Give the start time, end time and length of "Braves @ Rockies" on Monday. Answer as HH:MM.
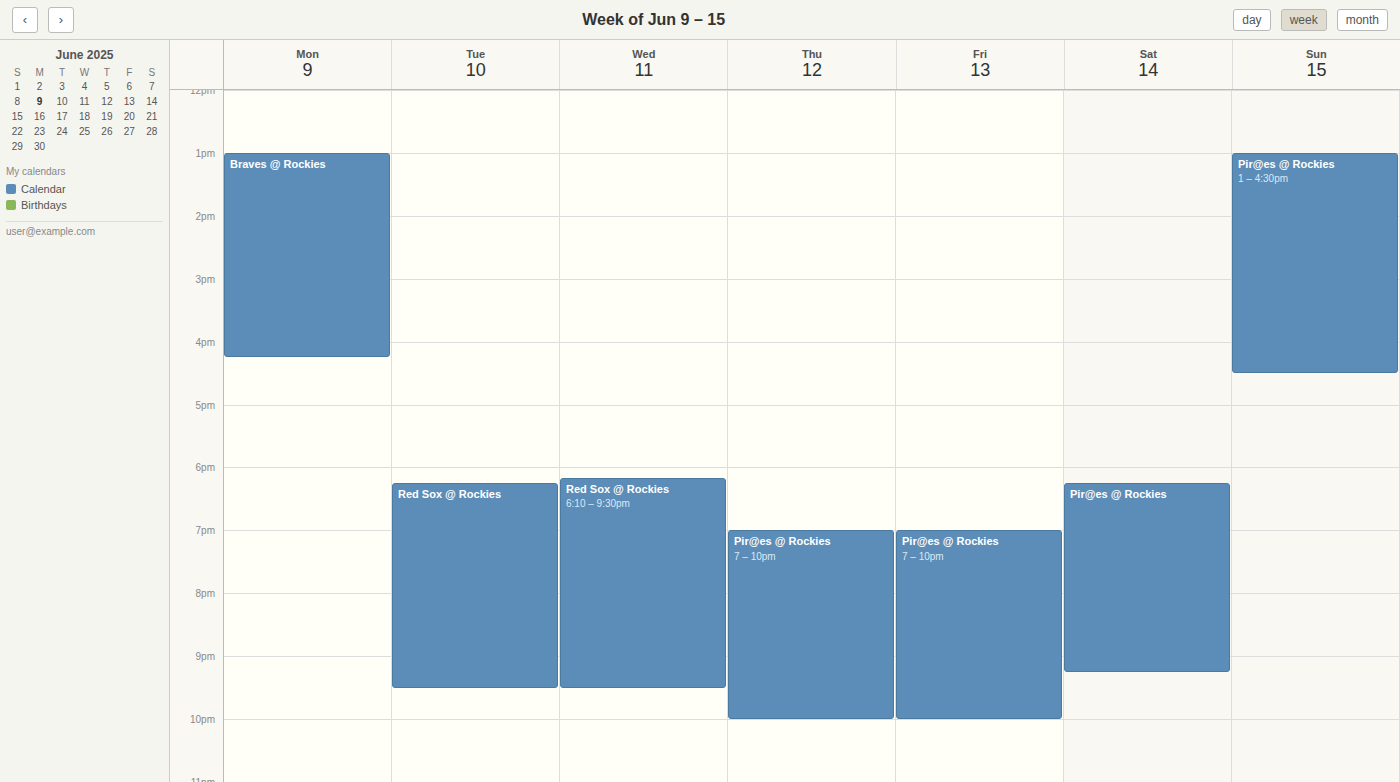
13:00 to 16:15, 3 hours 15 minutes